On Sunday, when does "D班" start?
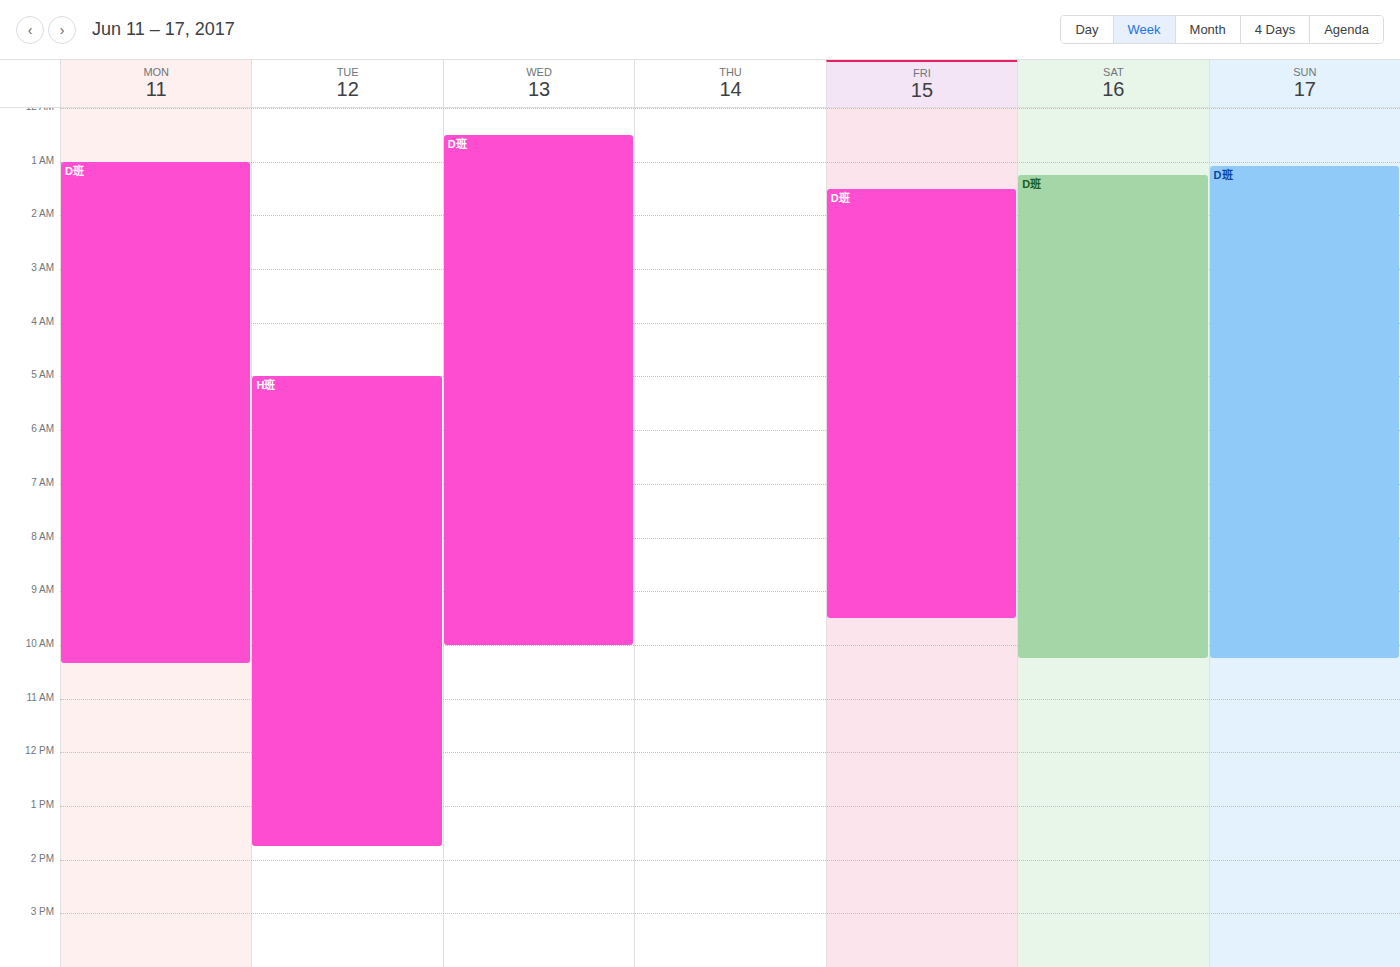
1:05 AM